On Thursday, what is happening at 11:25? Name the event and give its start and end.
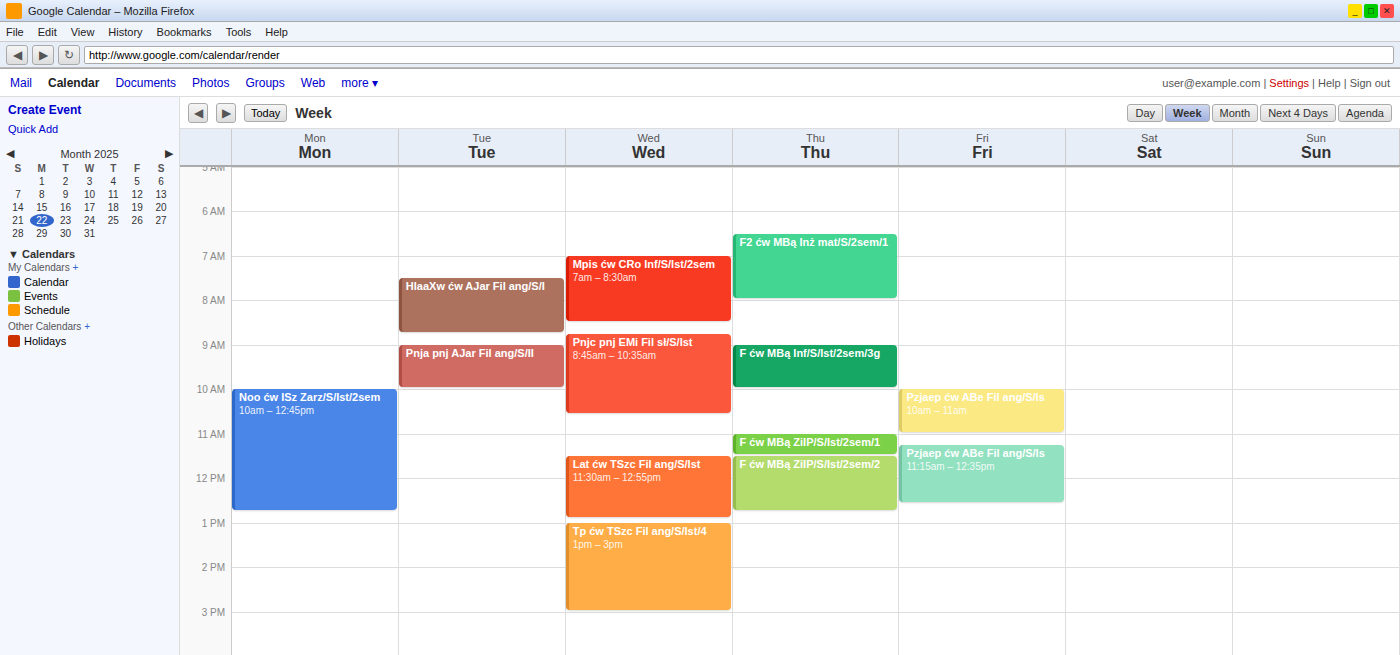
"F ćw MBą ZiIP/S/Ist/2sem/1", 11:00 to 11:30